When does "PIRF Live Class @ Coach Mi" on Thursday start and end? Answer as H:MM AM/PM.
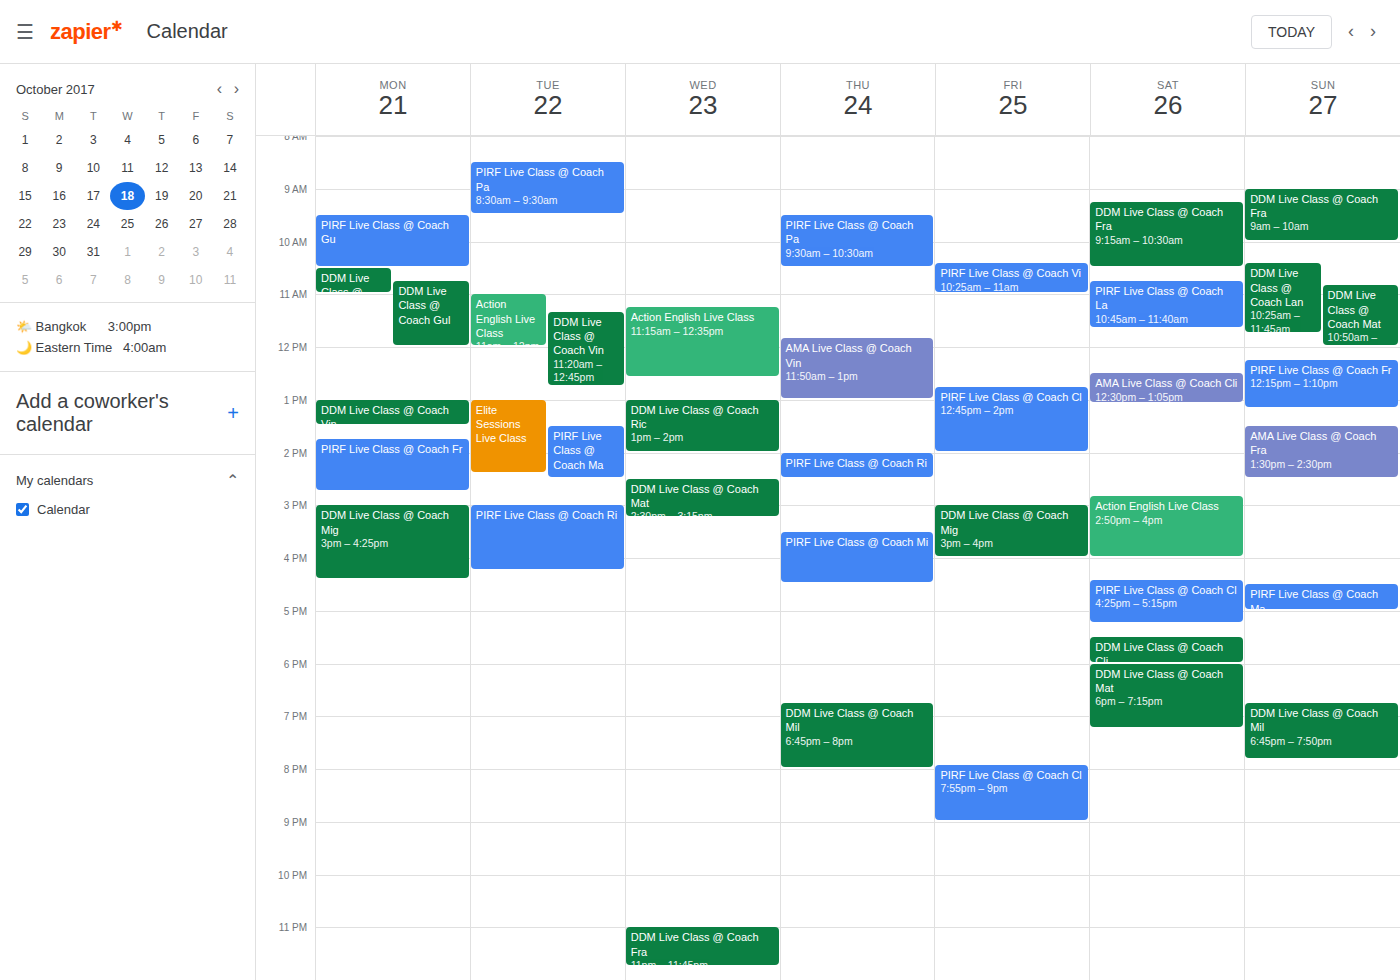
3:30 PM to 4:30 PM